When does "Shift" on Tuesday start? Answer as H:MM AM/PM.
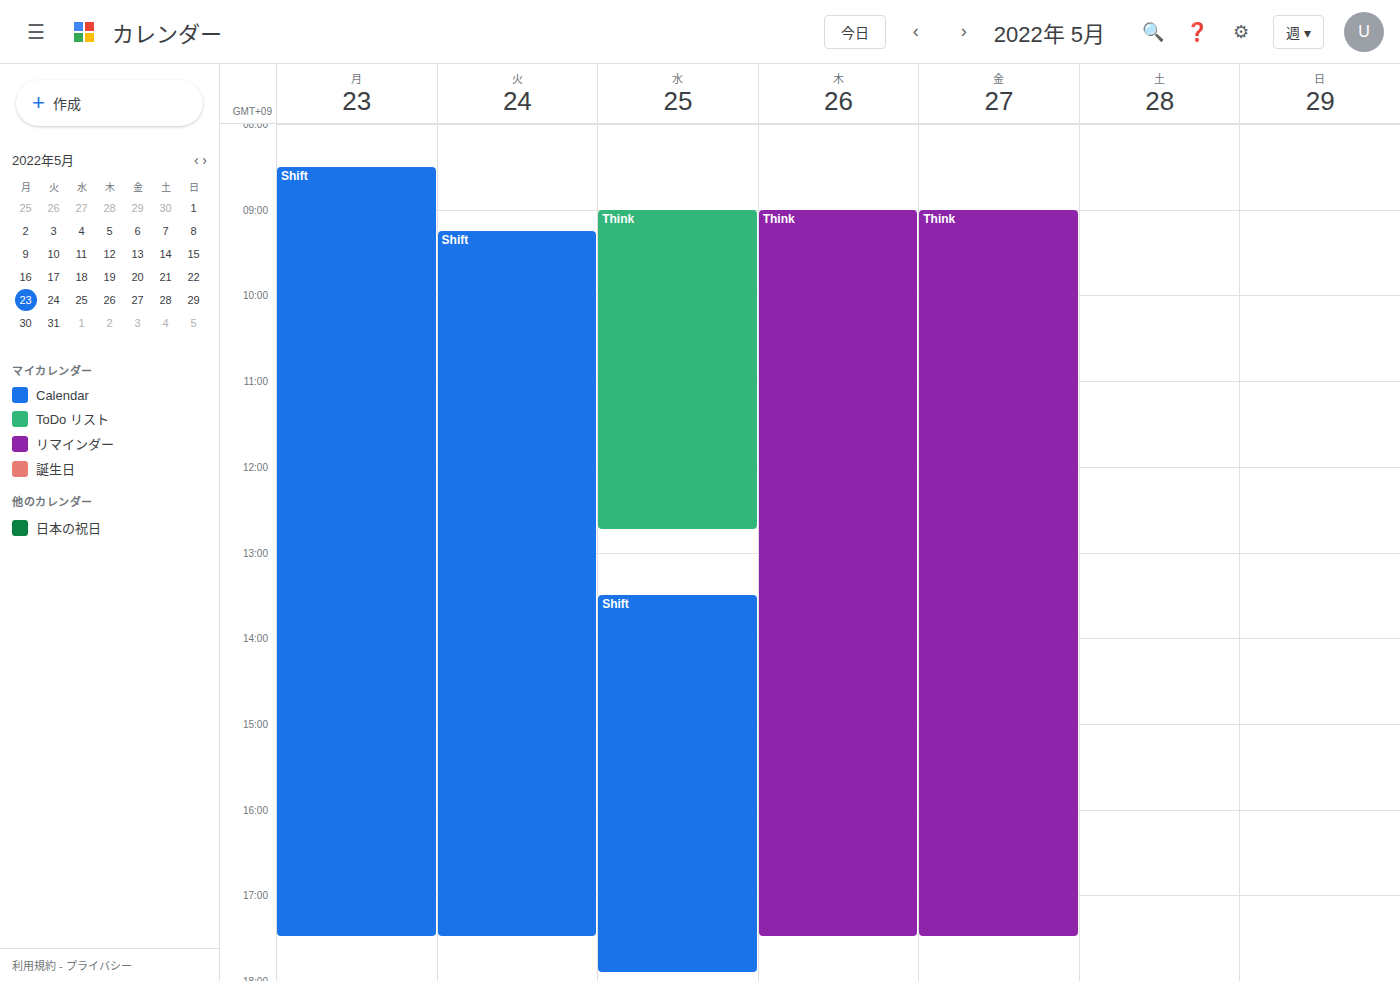
9:15 AM